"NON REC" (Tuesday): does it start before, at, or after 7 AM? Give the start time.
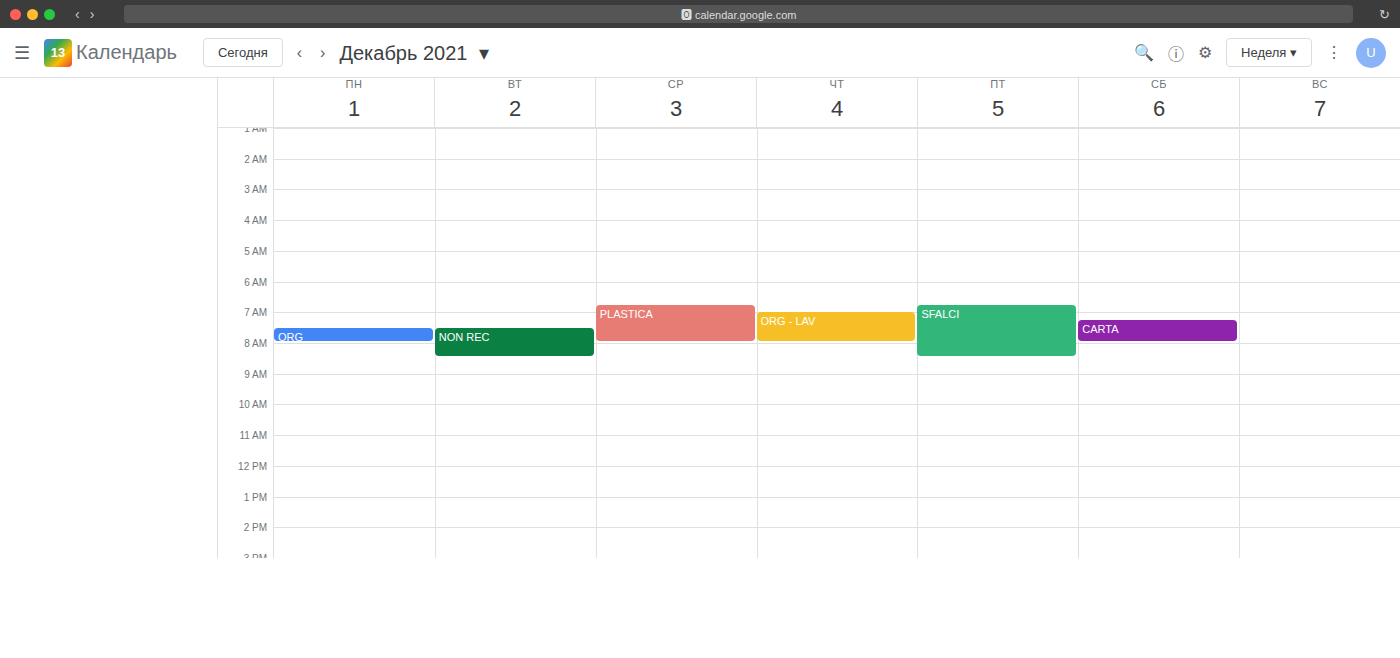
7:30 AM -- after 7 AM, 30 minutes below the 7 AM line.